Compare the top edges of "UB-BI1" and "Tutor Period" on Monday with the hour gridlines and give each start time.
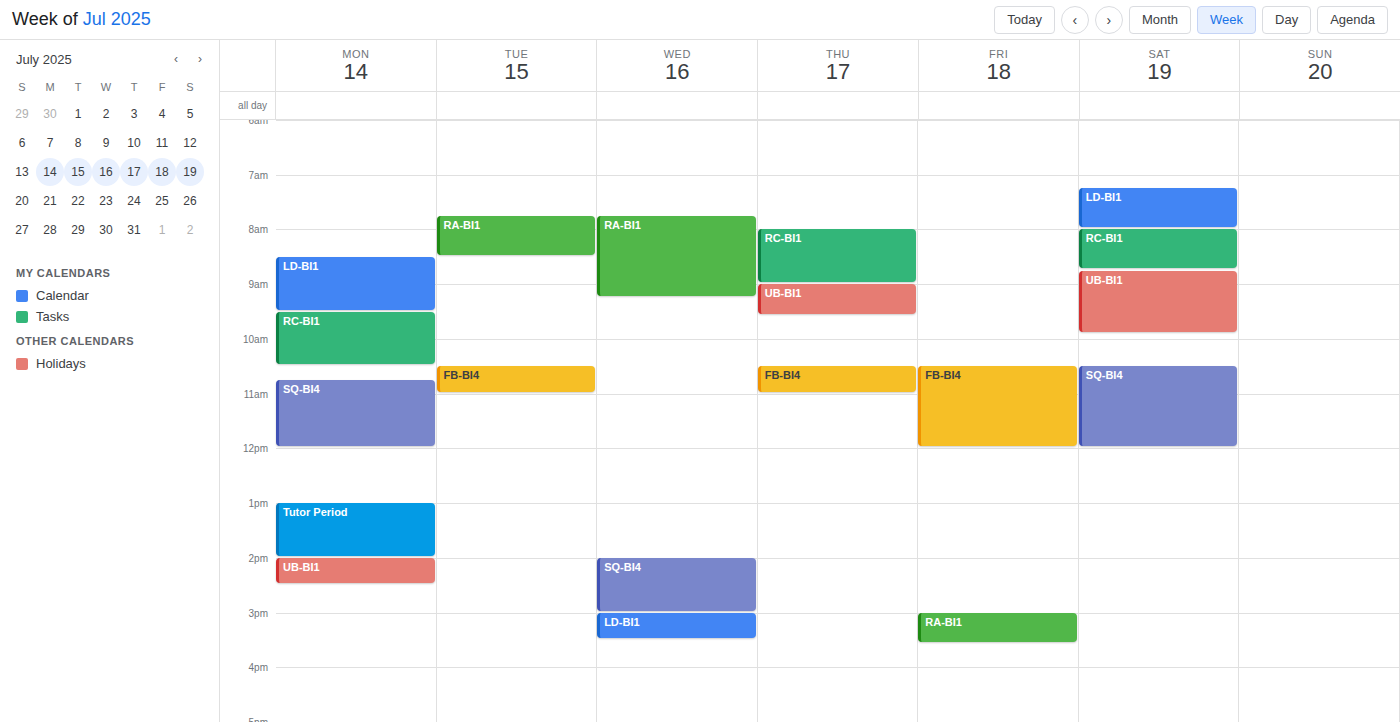
"UB-BI1": 2:00 PM, exactly on the 2 PM line. "Tutor Period": 1:00 PM, exactly on the 1 PM line.